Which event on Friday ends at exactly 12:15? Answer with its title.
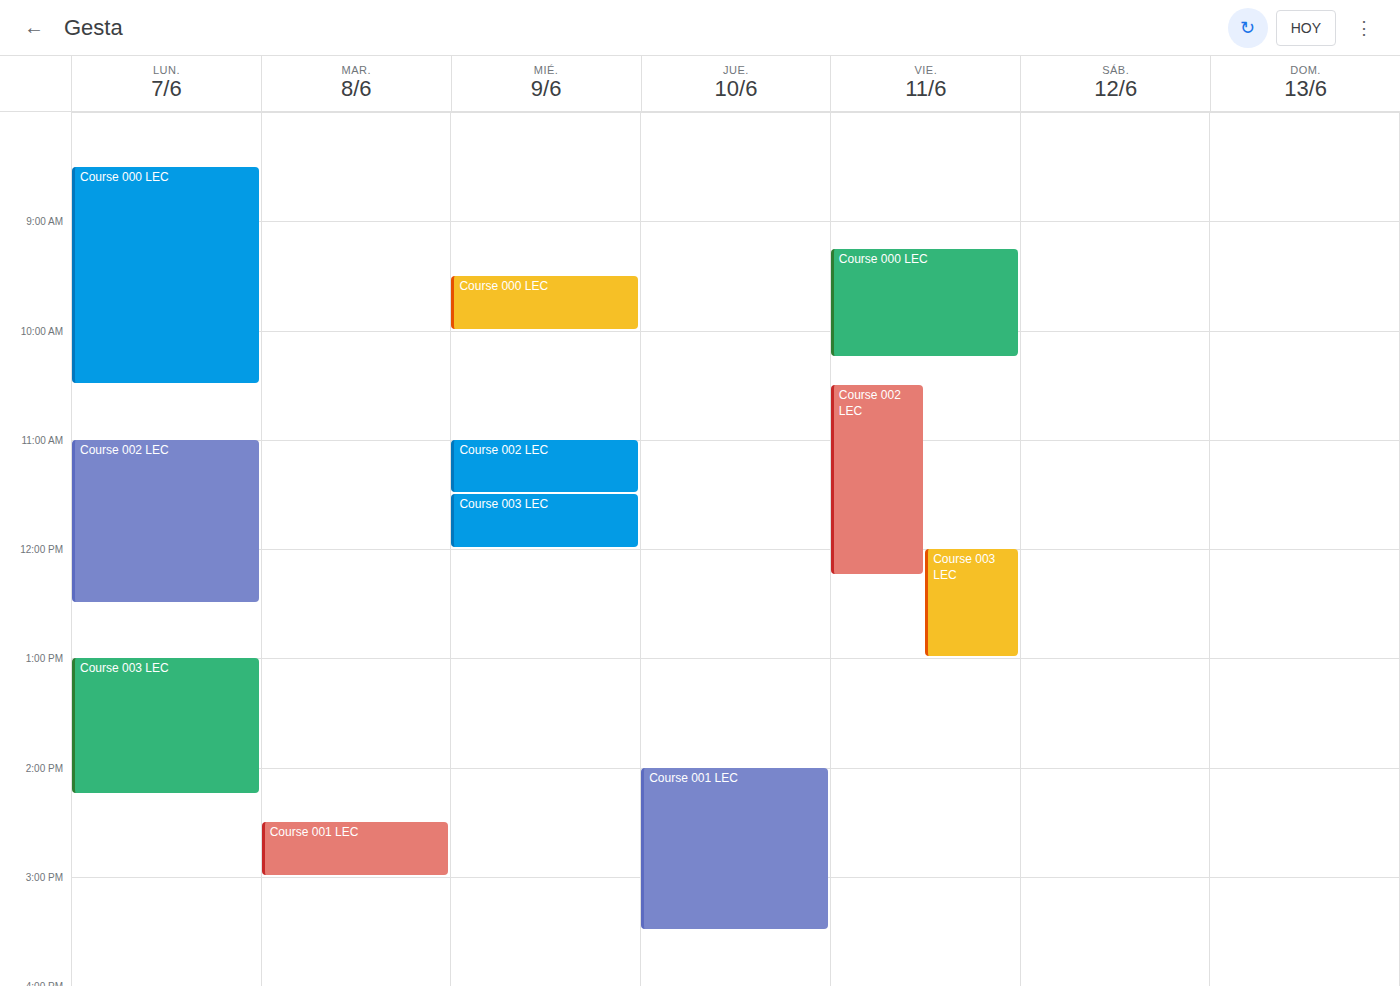
"Course 002 LEC"